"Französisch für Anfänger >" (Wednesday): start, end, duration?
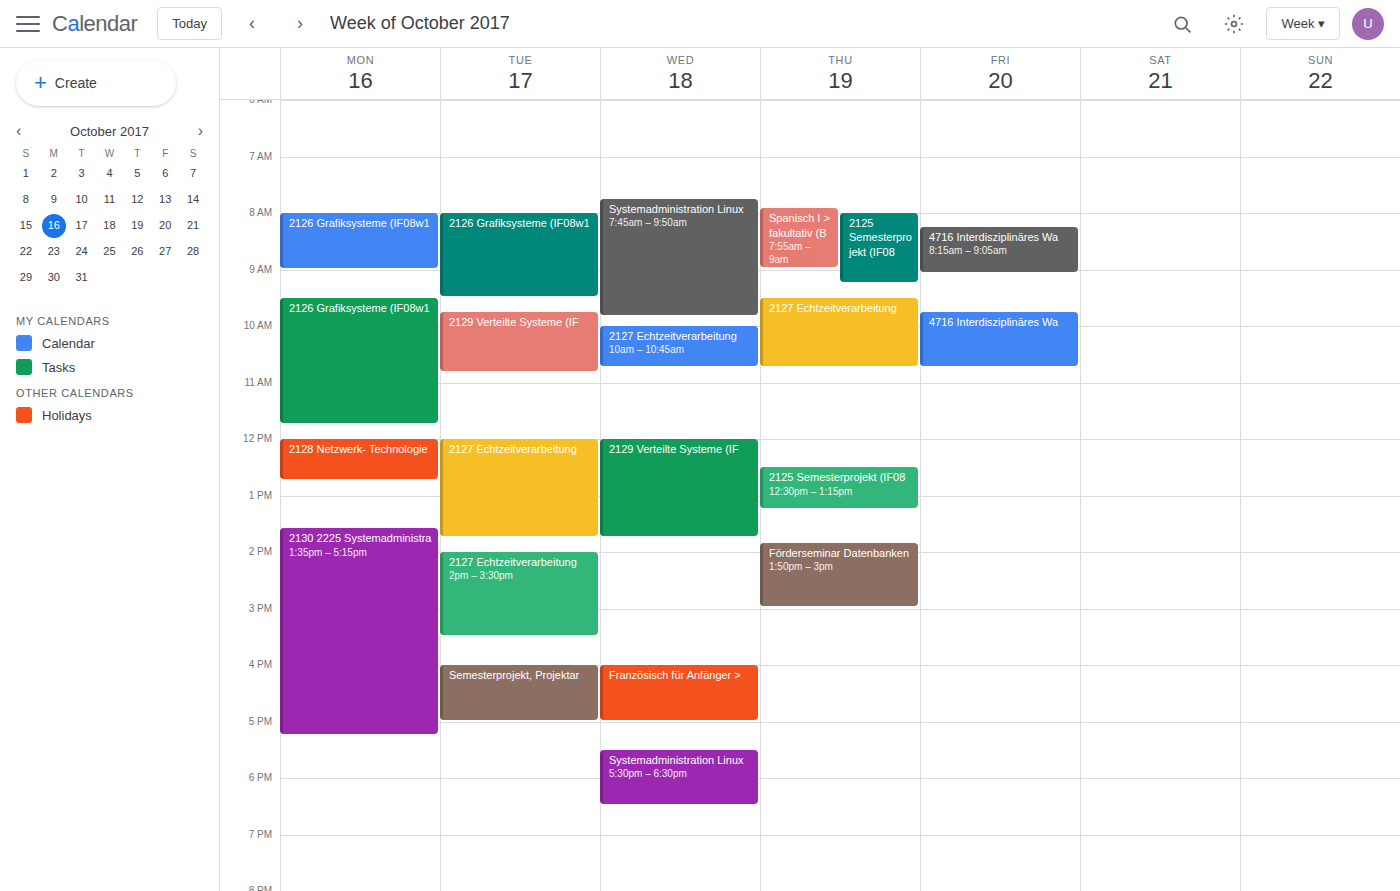
16:00 to 17:00, 1 hour